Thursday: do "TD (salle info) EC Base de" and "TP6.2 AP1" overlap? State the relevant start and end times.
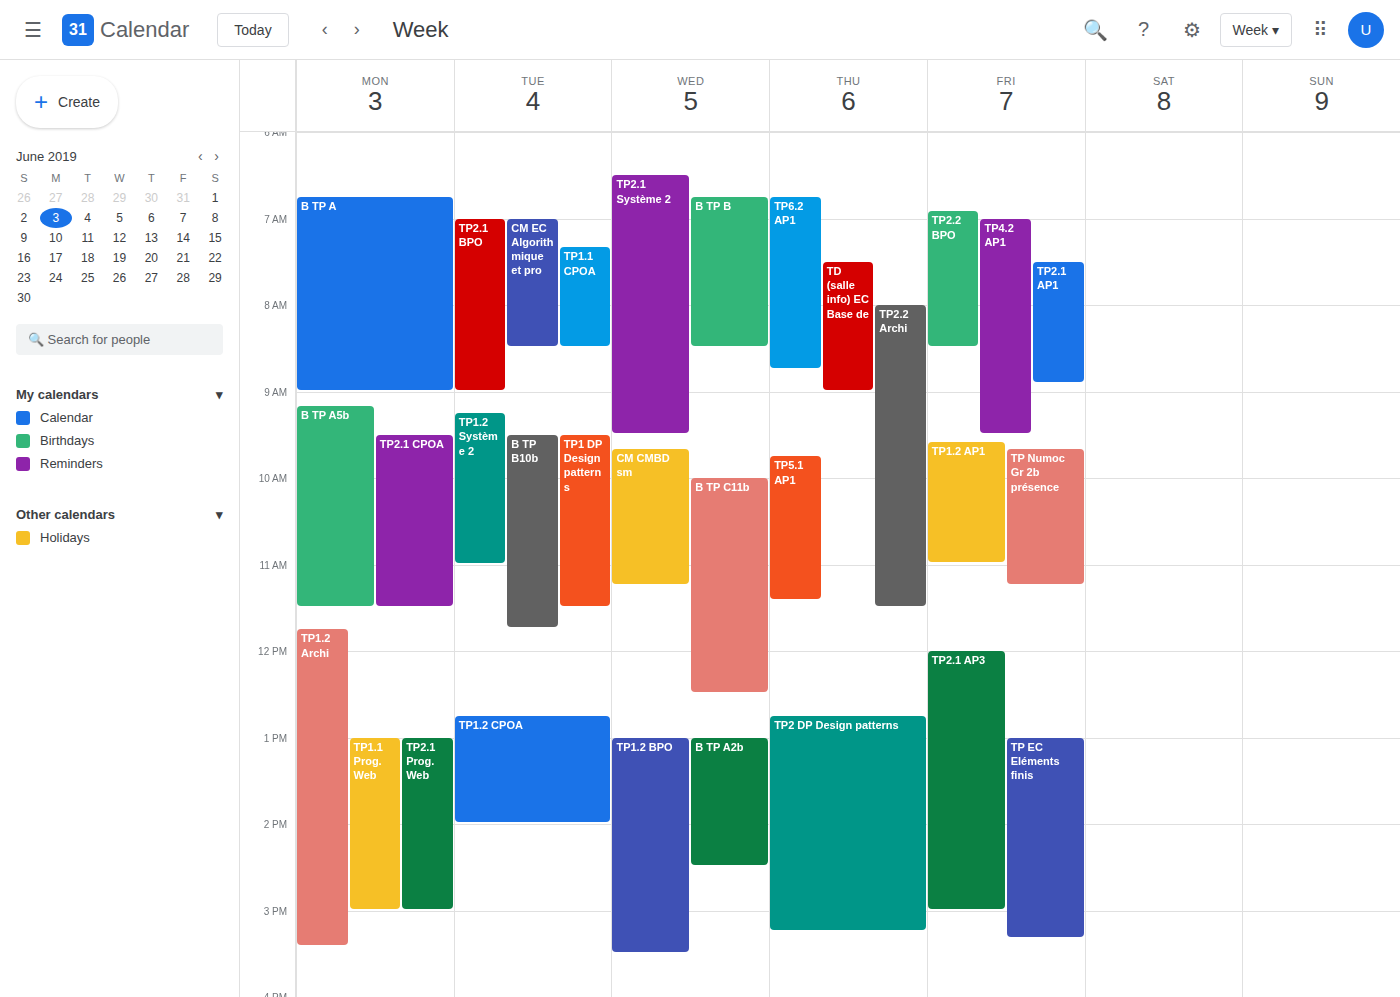
"TD (salle info) EC Base de" starts at 7:30 AM, before "TP6.2 AP1" ends at 8:45 AM -- they overlap.